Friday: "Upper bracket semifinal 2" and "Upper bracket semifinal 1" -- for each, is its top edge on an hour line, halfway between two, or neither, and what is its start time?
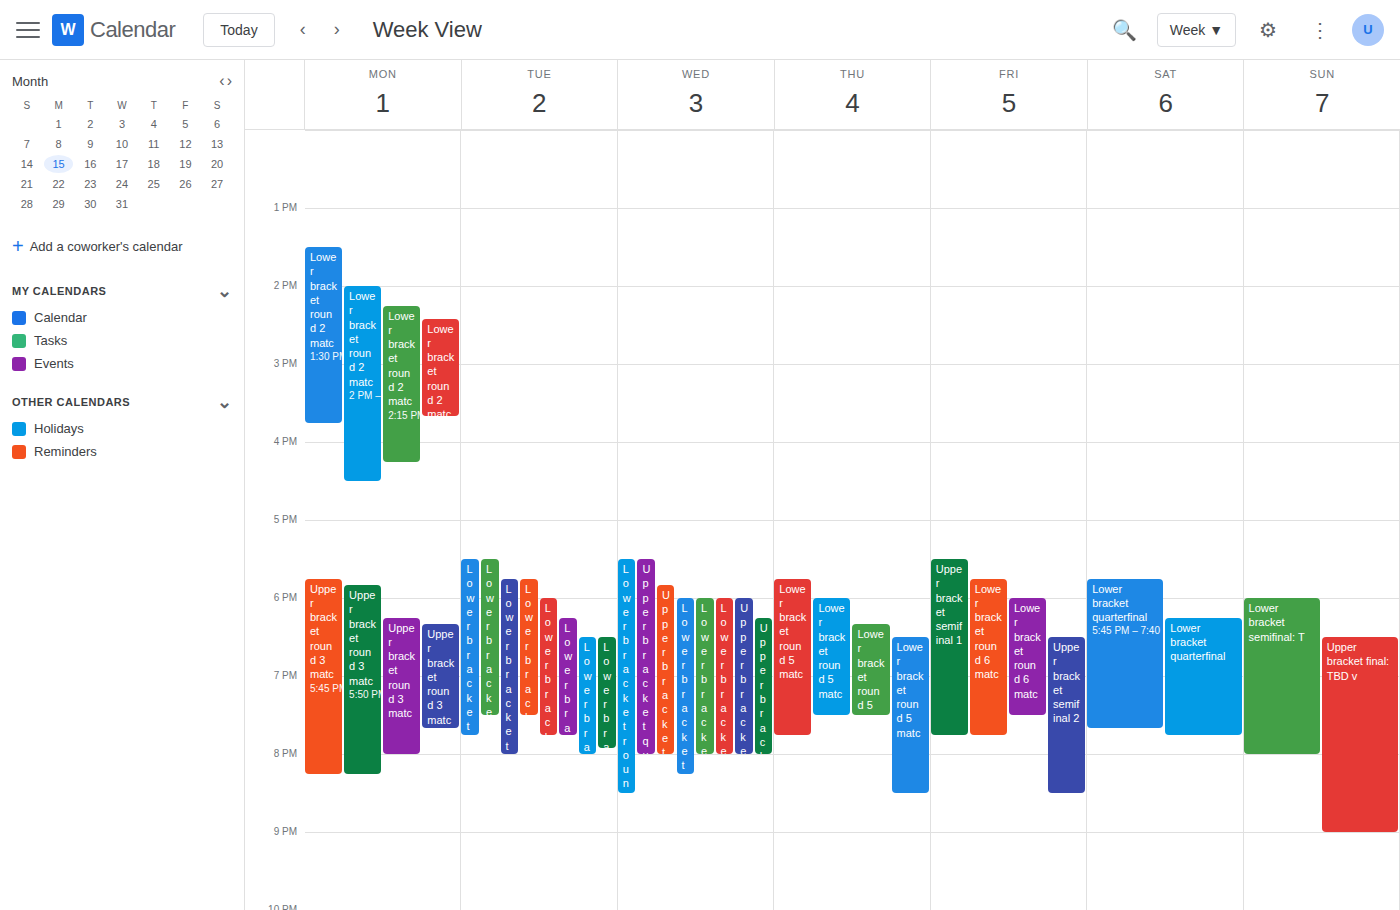
"Upper bracket semifinal 2": 6:30 PM, halfway between the 6 PM and 7 PM lines. "Upper bracket semifinal 1": 5:30 PM, halfway between the 5 PM and 6 PM lines.